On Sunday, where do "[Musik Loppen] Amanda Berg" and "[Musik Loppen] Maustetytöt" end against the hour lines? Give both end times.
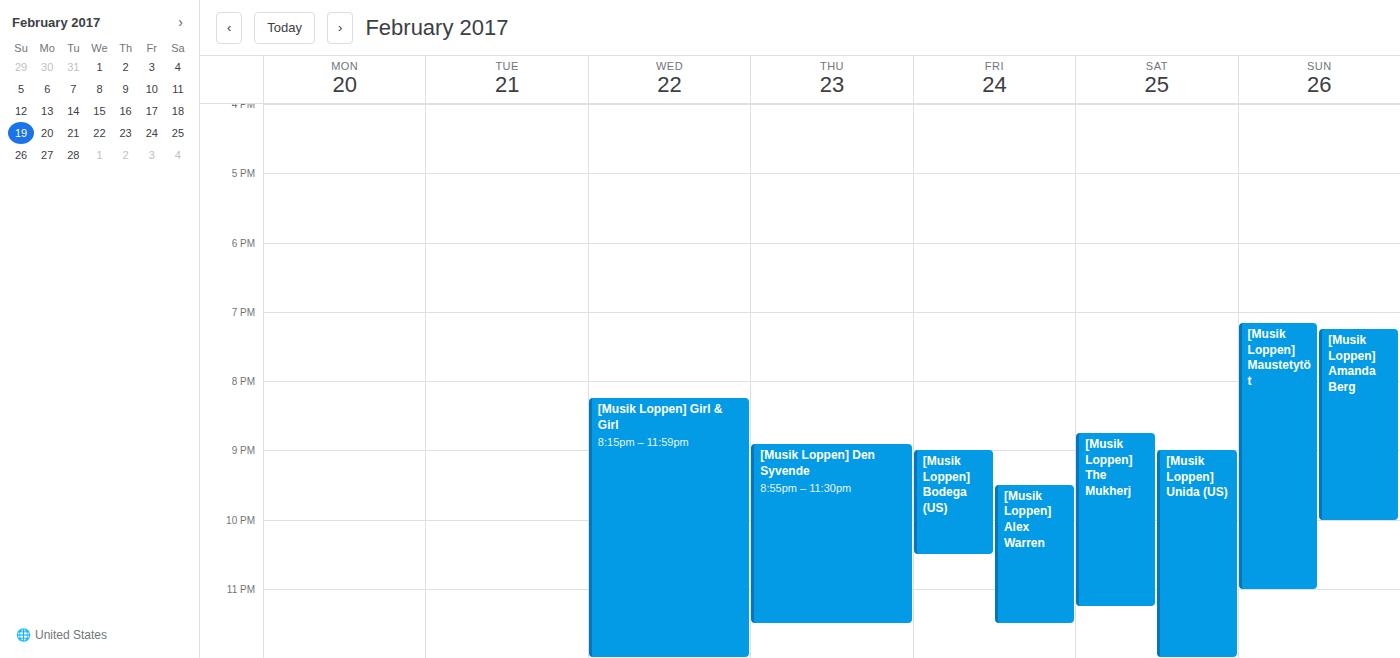
"[Musik Loppen] Amanda Berg": 10:00 PM, exactly on the 10 PM line. "[Musik Loppen] Maustetytöt": 11:00 PM, exactly on the 11 PM line.